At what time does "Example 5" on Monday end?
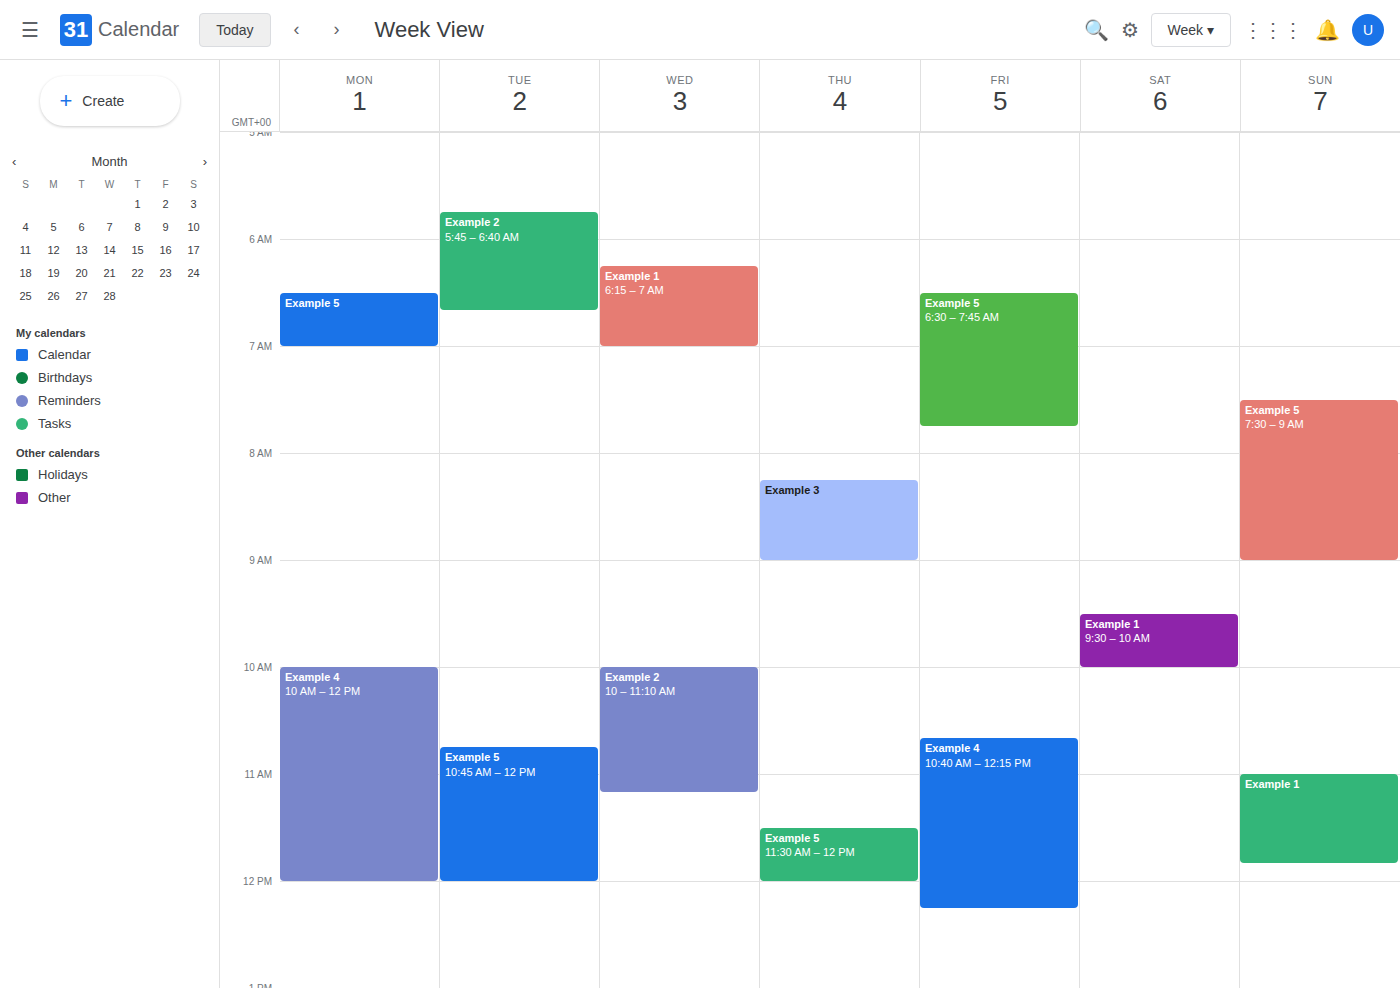
7:00 AM